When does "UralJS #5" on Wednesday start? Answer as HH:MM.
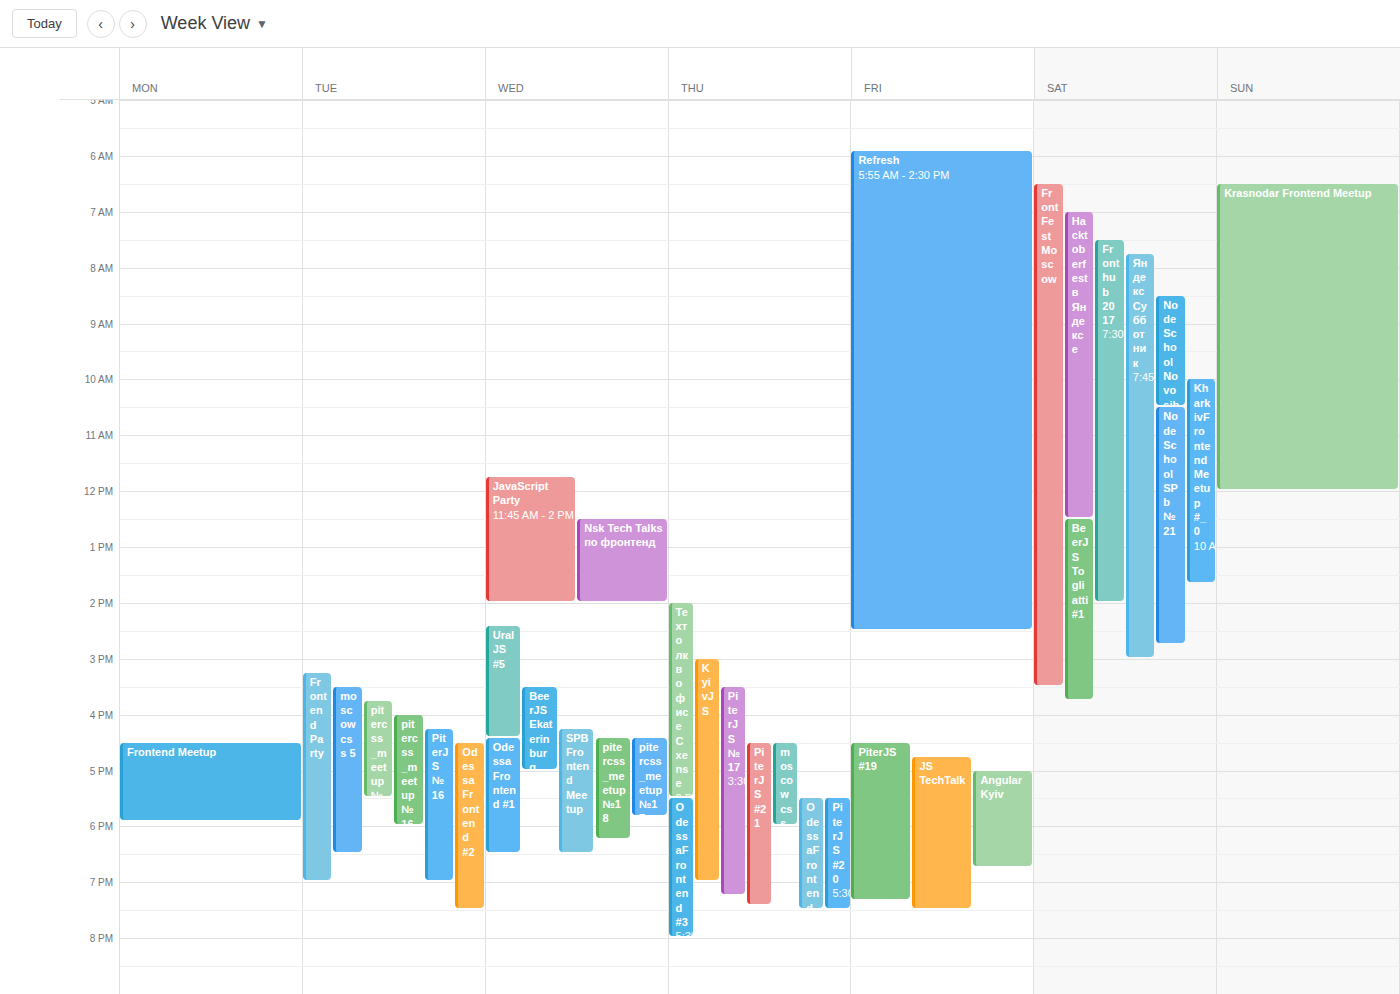
14:25